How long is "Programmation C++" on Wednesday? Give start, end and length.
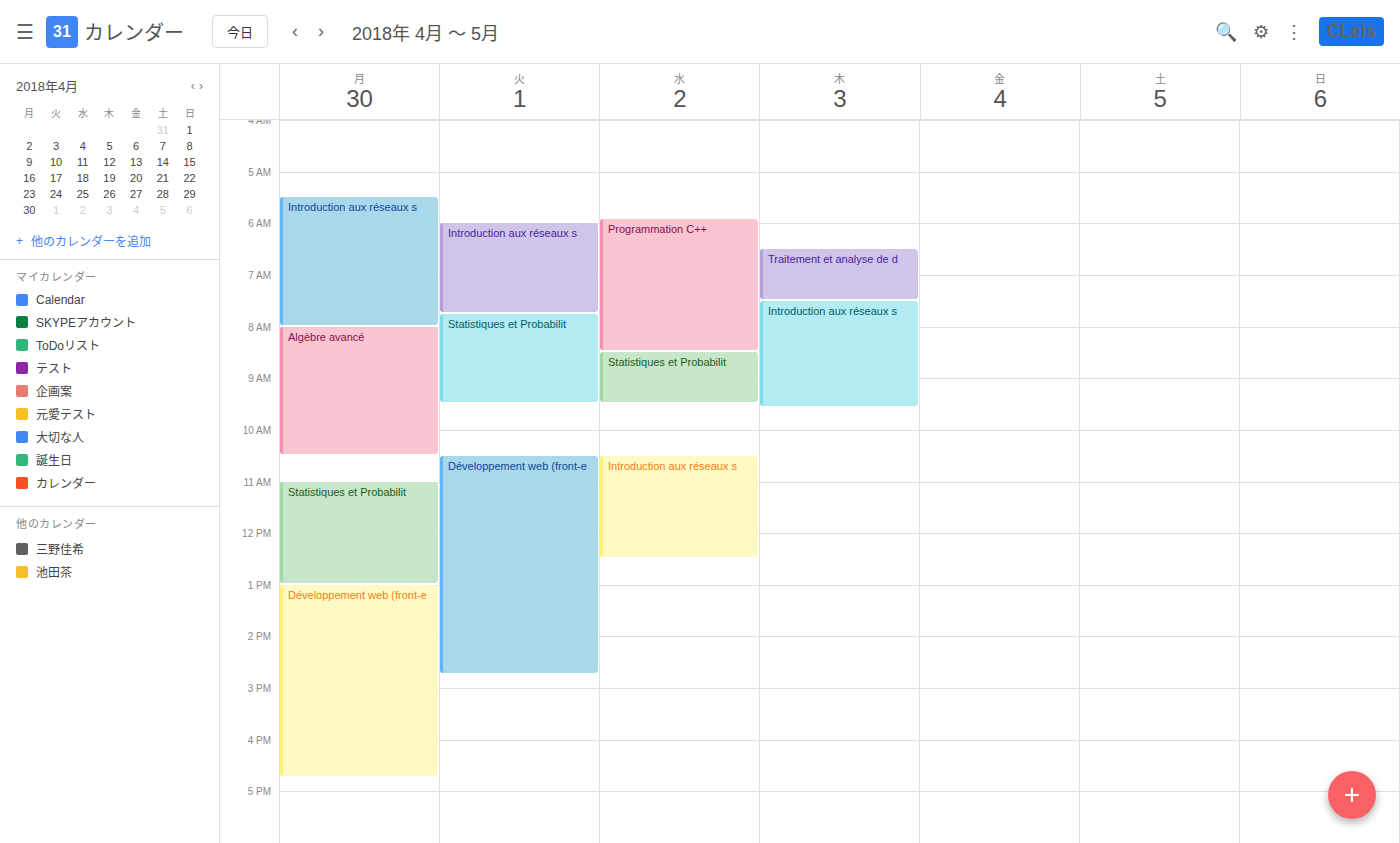
05:55 to 08:30, 2 hours 35 minutes